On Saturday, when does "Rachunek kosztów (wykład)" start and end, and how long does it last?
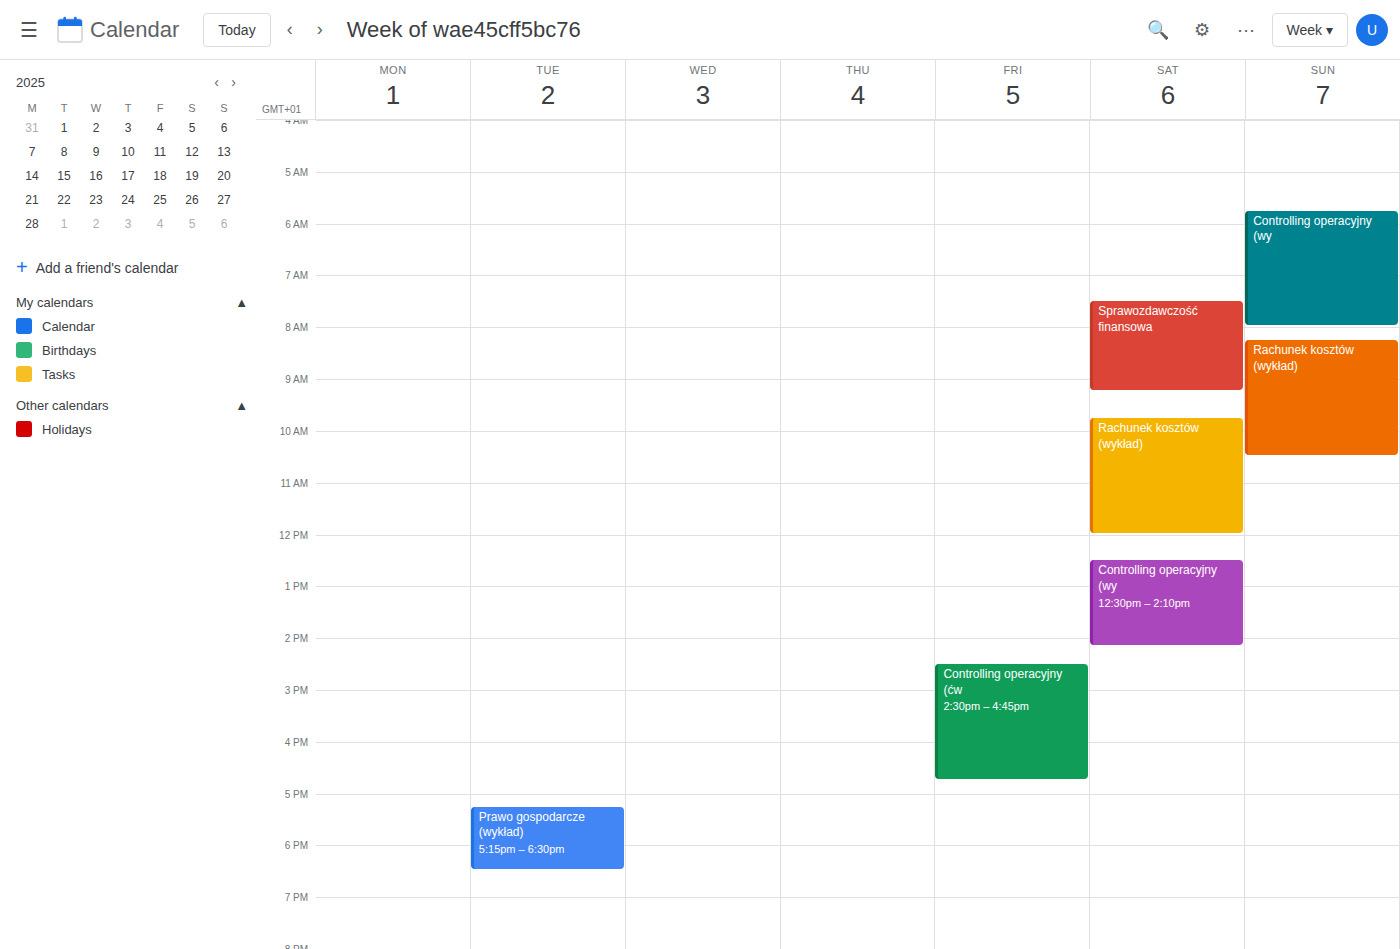
9:45 AM to 12:00 PM, 2 hours 15 minutes